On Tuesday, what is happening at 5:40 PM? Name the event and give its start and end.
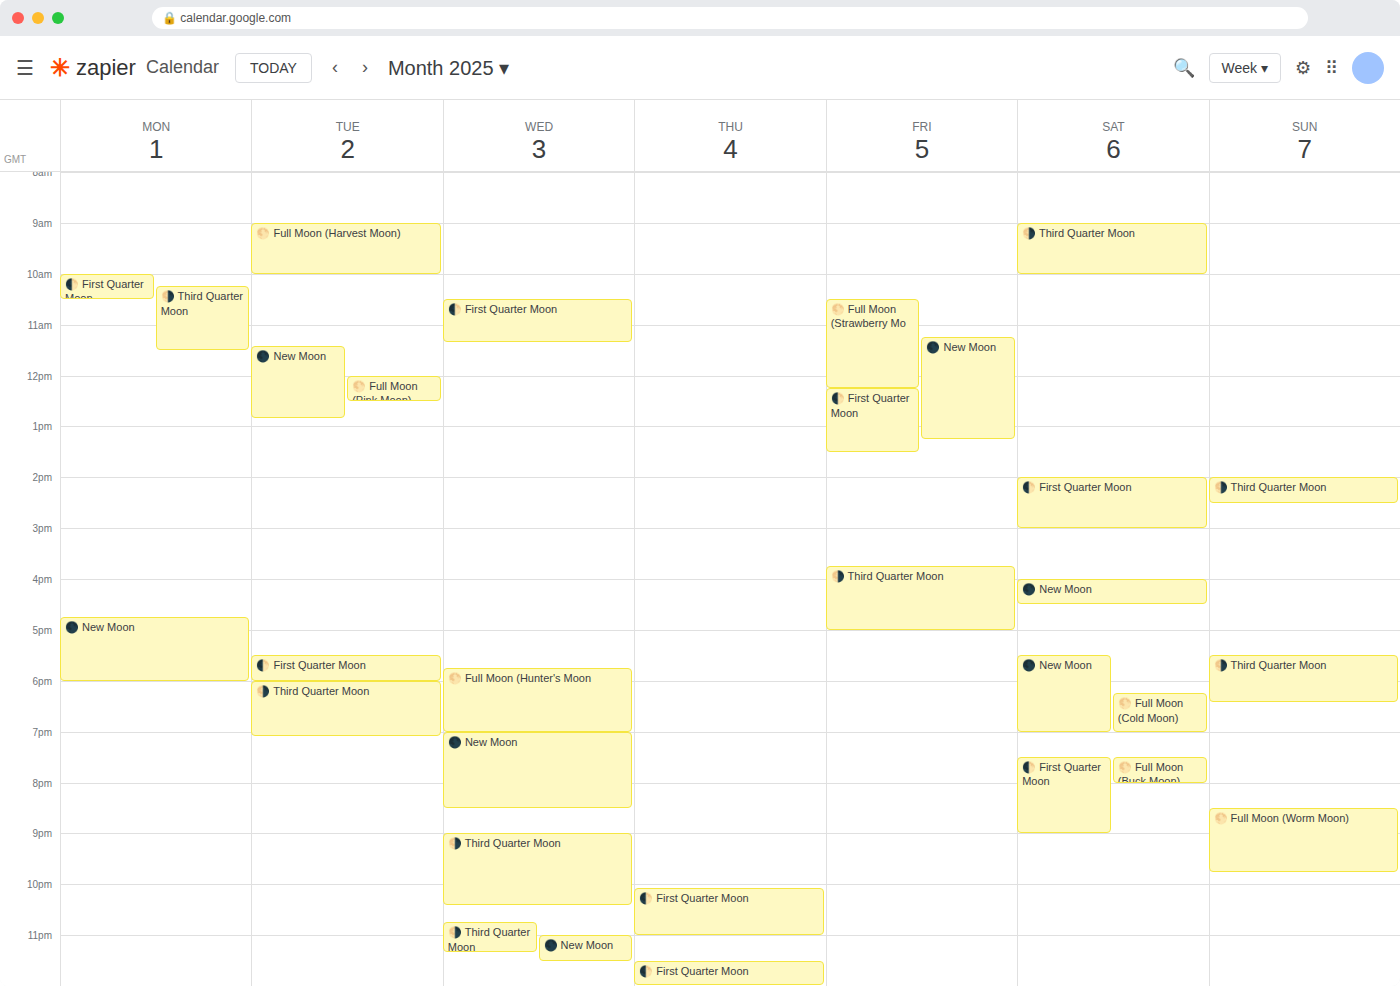
"🌓 First Quarter Moon", 5:30 PM to 6:00 PM